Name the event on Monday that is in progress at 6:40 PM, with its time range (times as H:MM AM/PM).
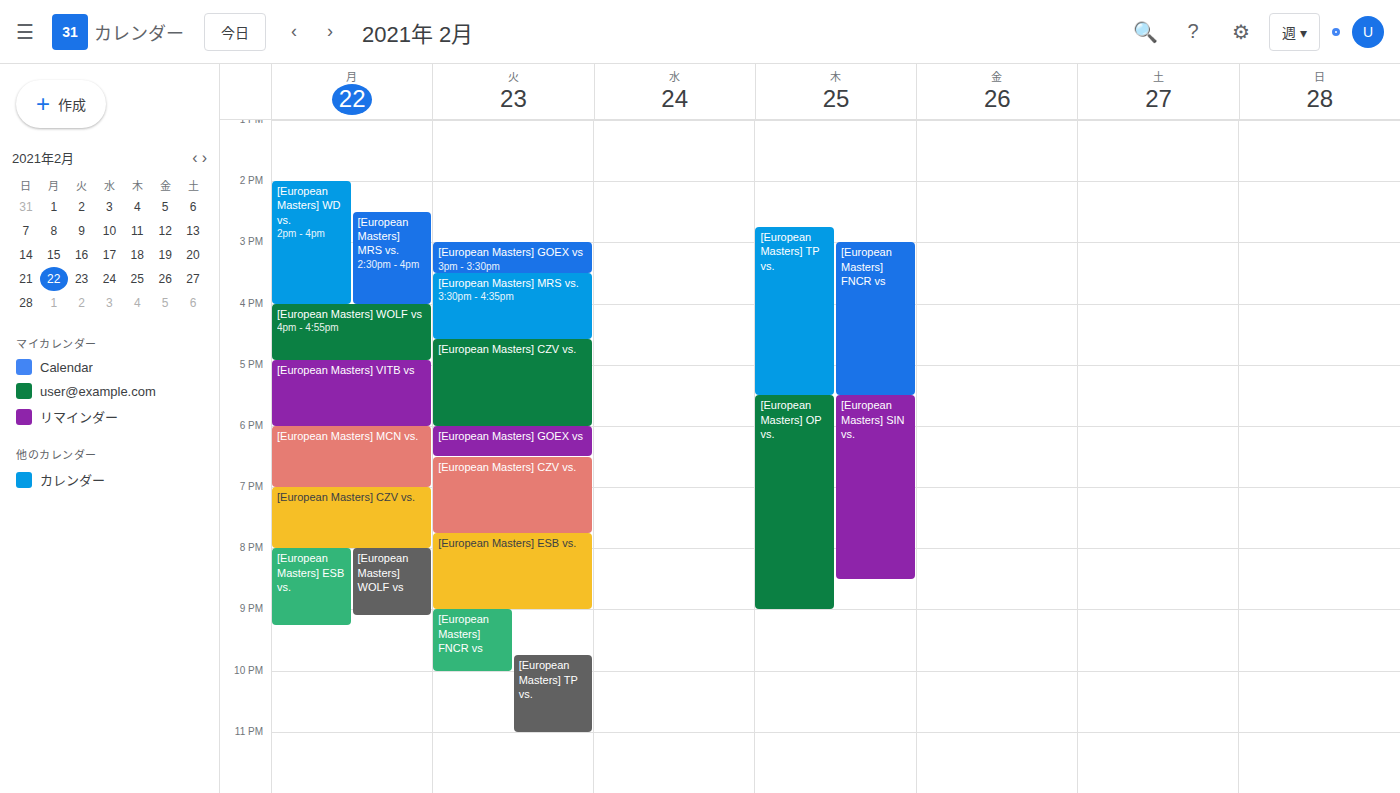
"[European Masters] MCN vs.", 6:00 PM to 7:00 PM